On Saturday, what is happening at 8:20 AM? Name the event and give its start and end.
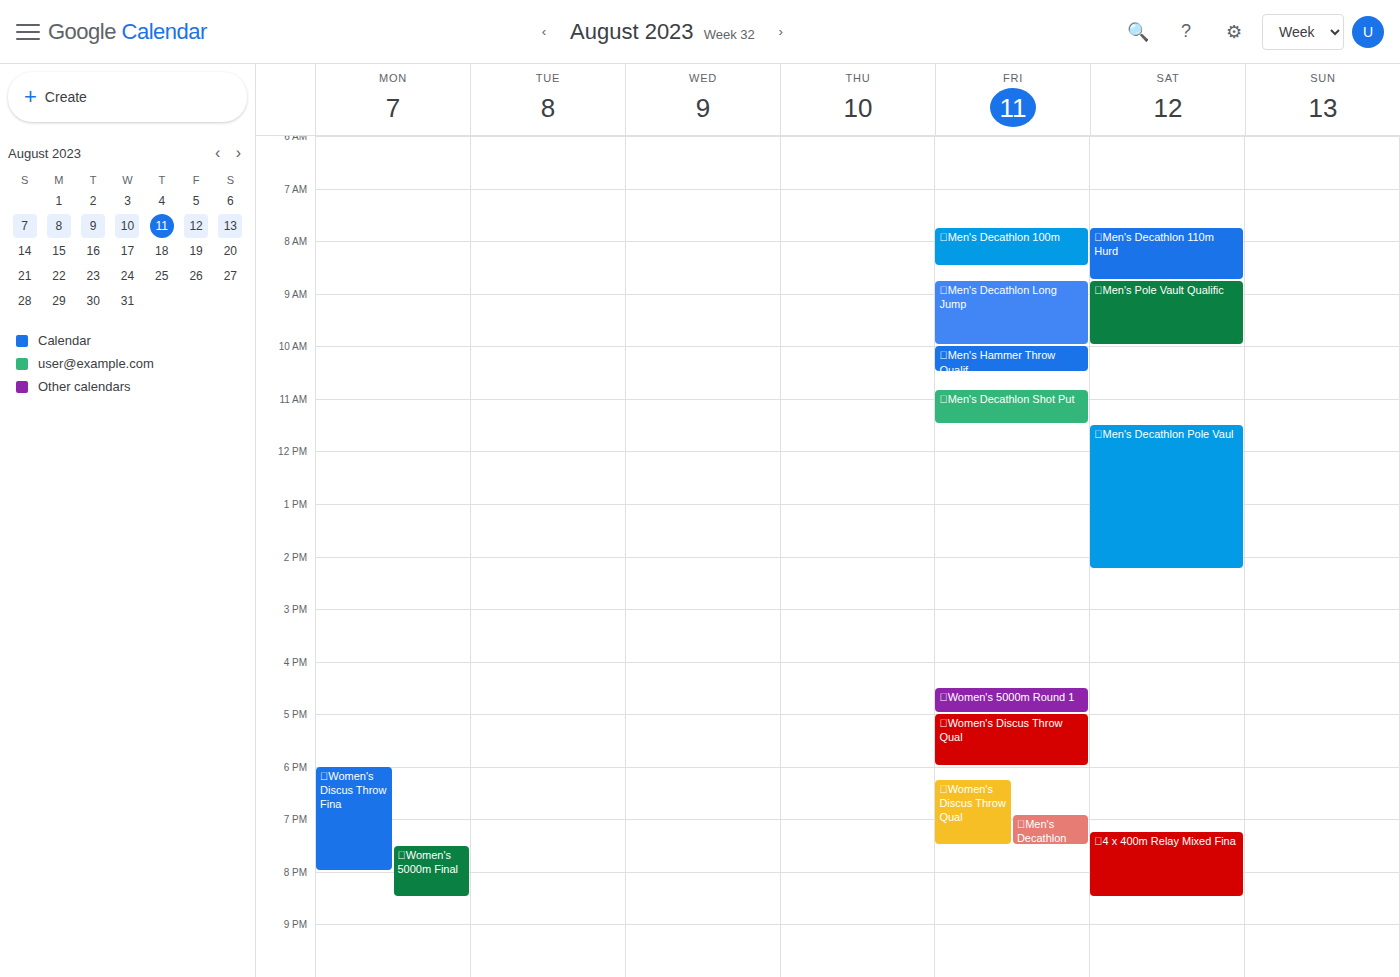
"🃠Men's Decathlon 110m Hurd", 7:45 AM to 8:45 AM